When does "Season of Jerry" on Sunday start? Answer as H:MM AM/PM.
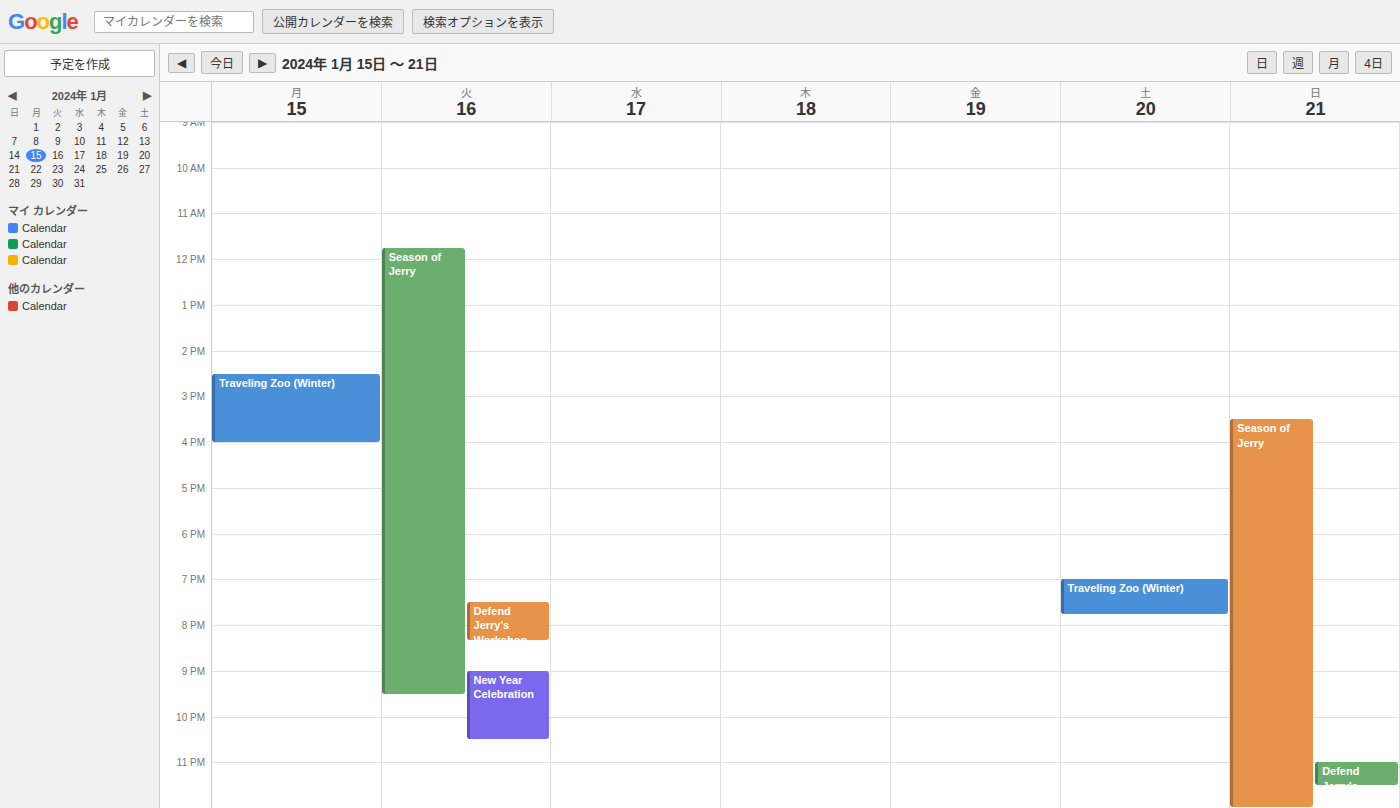
3:30 PM